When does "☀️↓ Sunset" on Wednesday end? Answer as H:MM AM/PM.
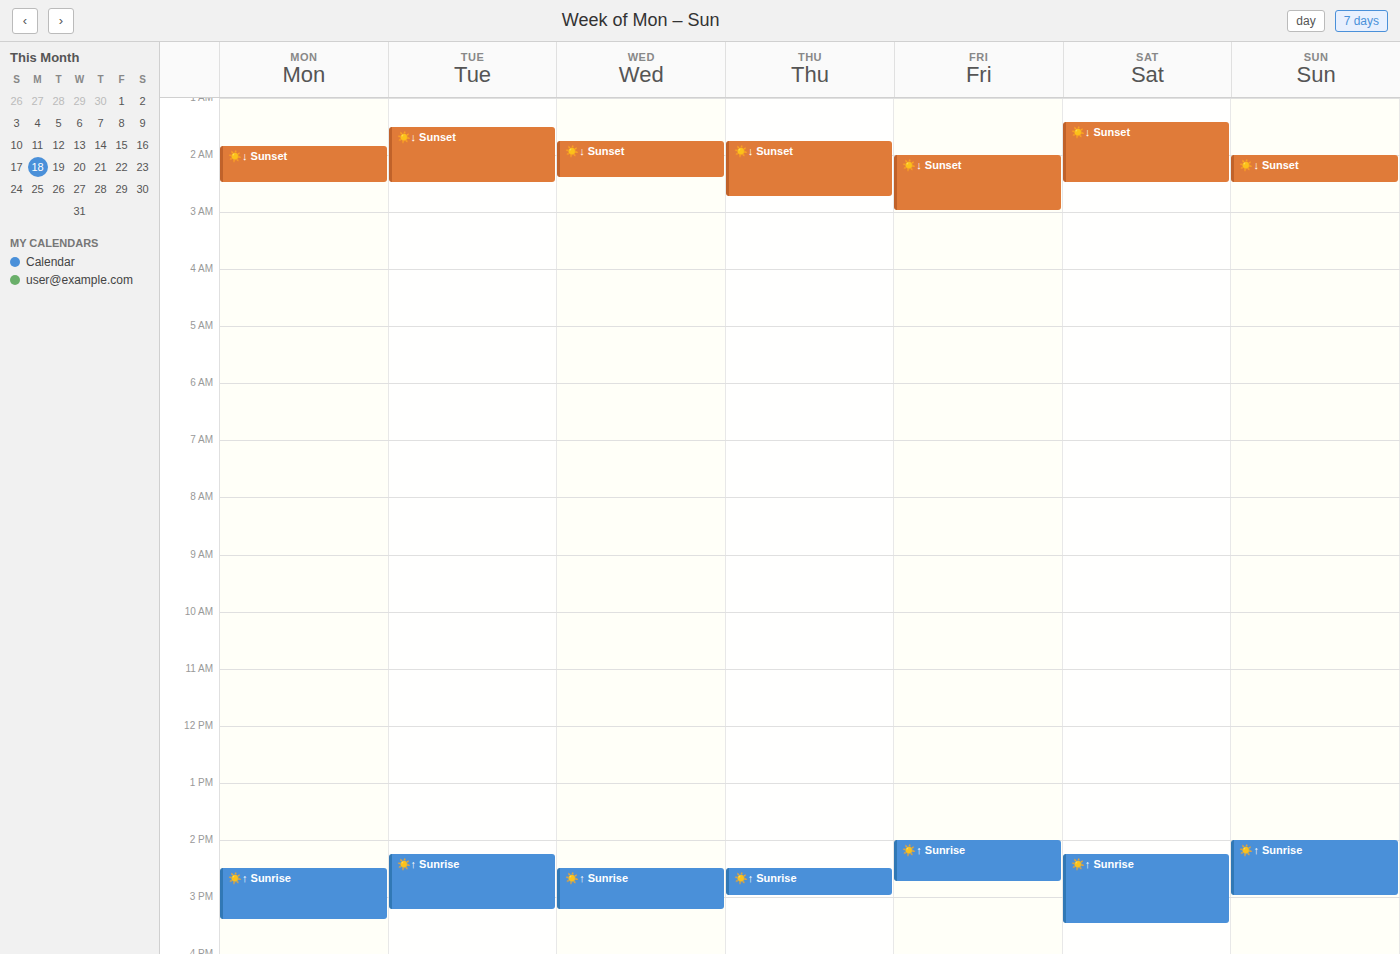
2:25 AM